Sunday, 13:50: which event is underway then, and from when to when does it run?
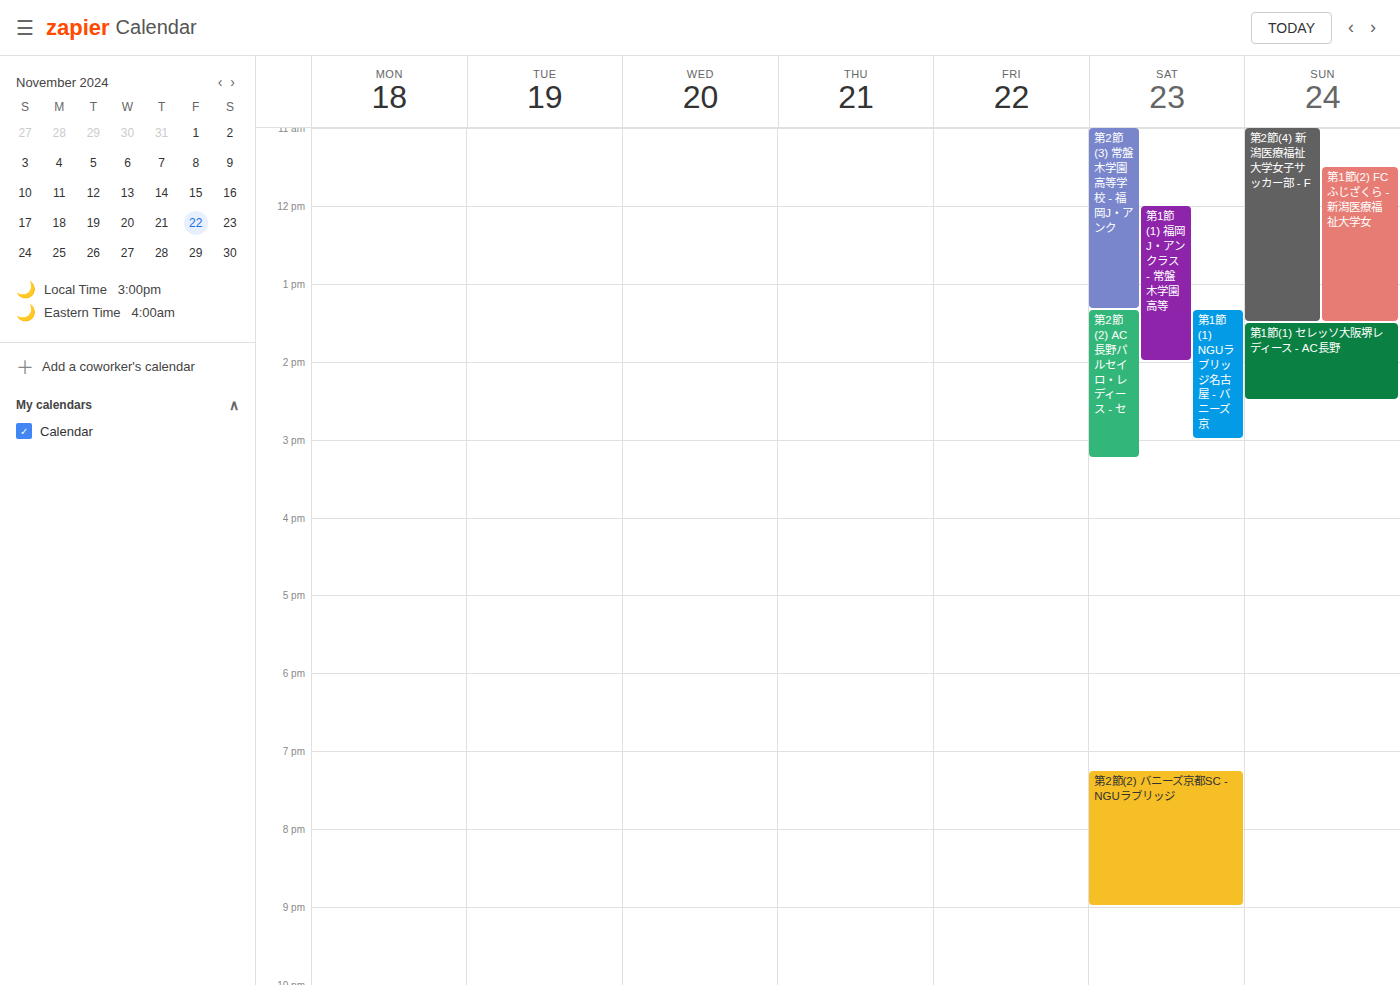
"第1節(1) セレッソ大阪堺レディース - AC長野", 13:30 to 14:30